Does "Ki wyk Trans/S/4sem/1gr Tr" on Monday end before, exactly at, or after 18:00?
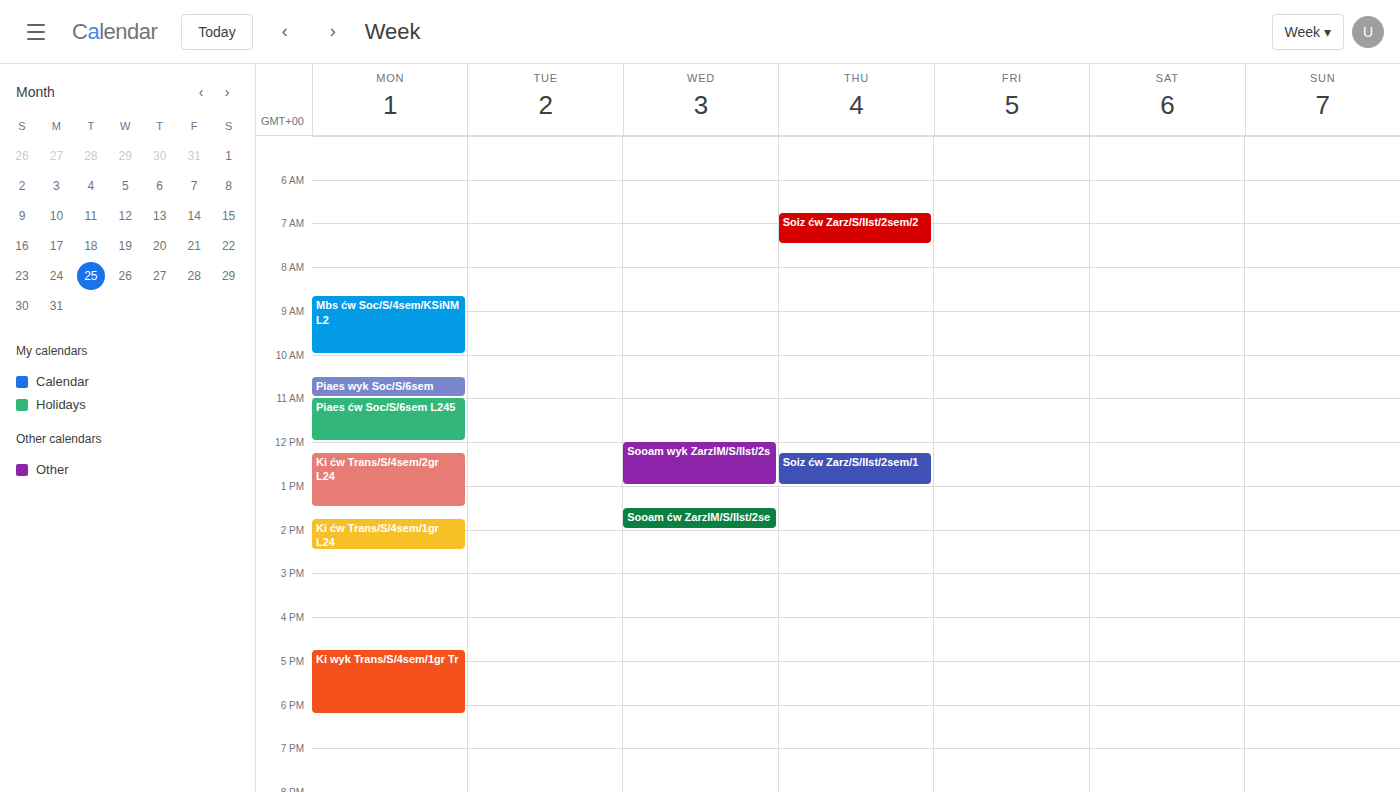
18:15 -- after 18:00, 15 minutes below the 18:00 line.